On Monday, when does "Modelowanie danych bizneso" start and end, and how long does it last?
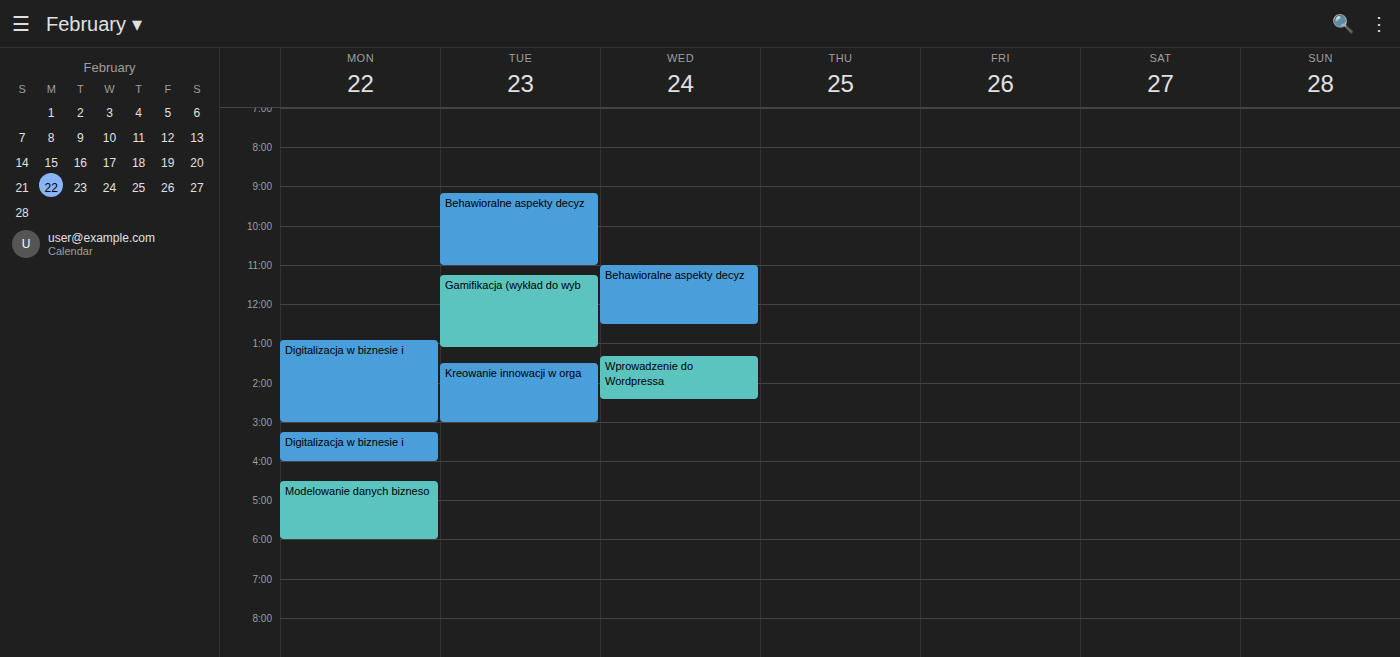
4:30 PM to 6:00 PM, 1 hour 30 minutes